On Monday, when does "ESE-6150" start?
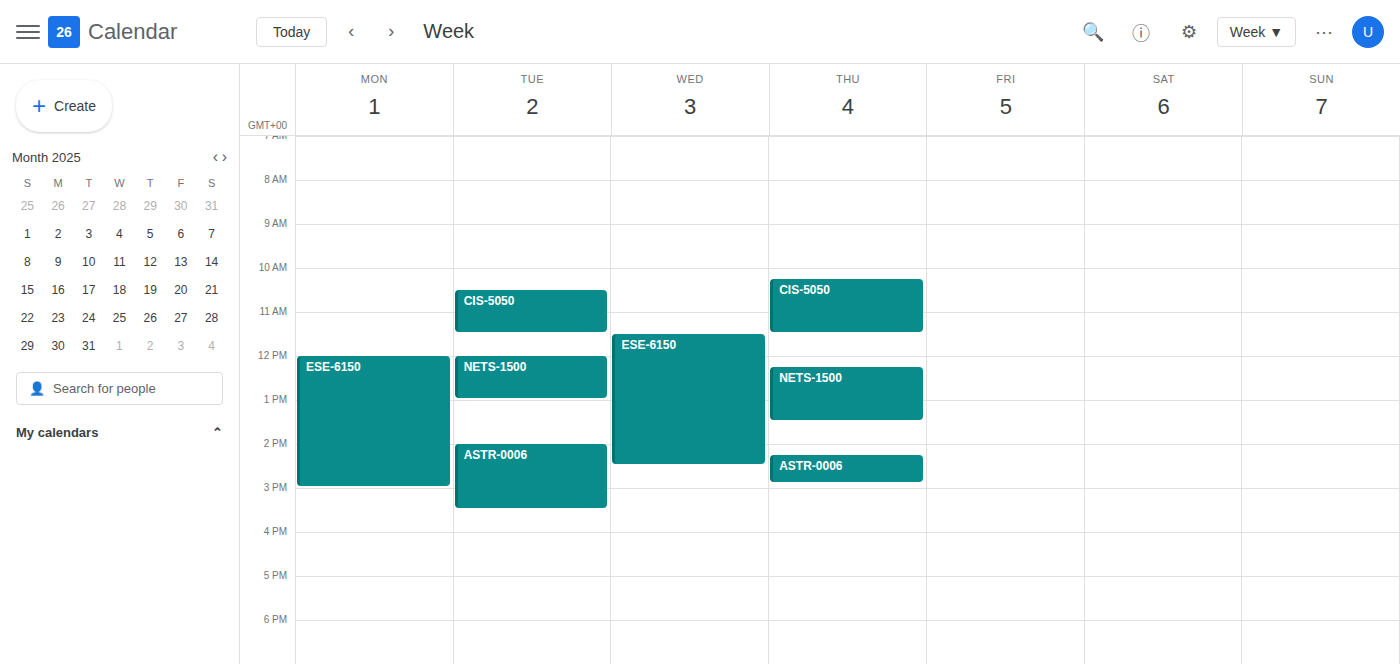
12:00 PM